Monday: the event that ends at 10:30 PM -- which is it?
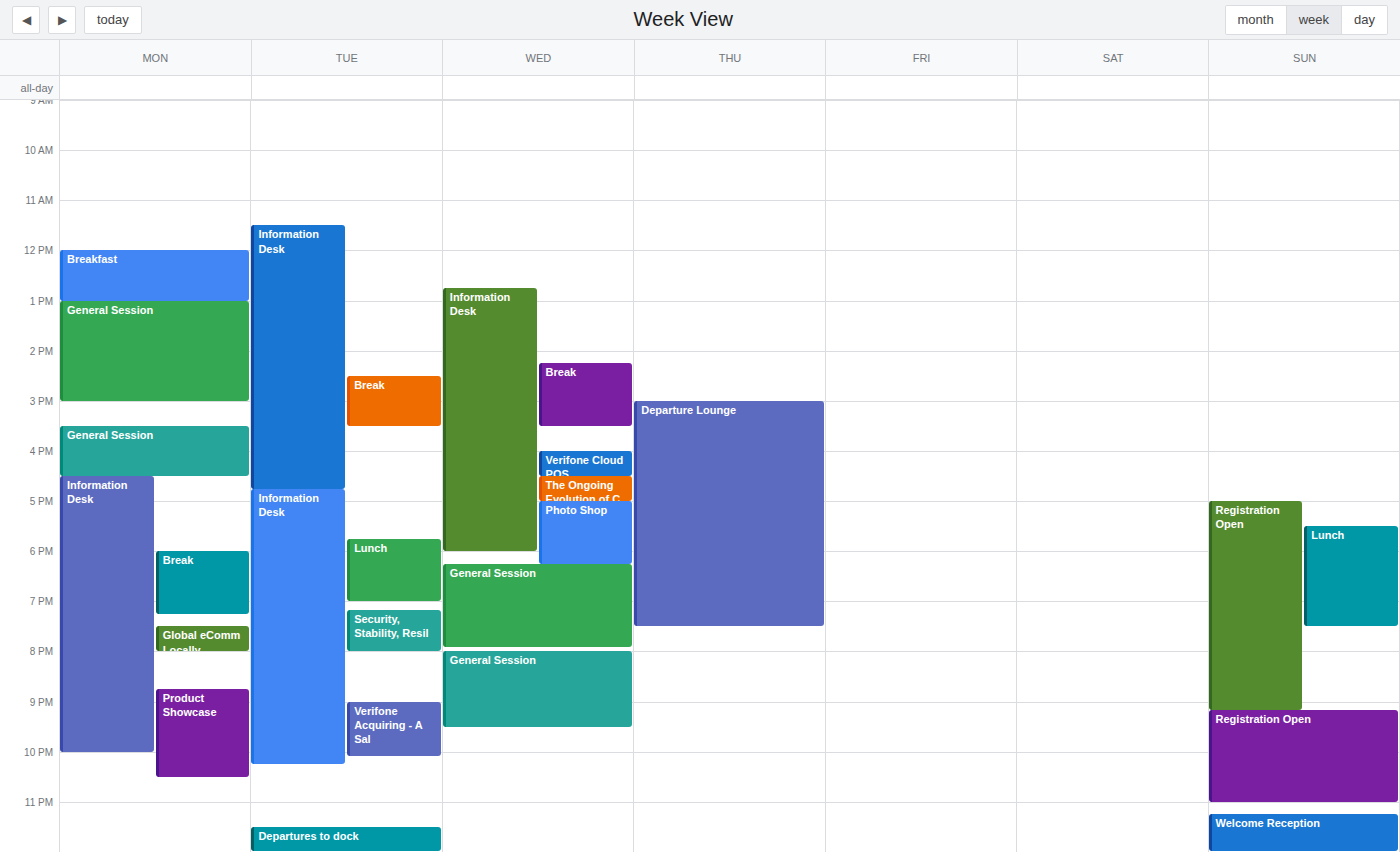
"Product Showcase"